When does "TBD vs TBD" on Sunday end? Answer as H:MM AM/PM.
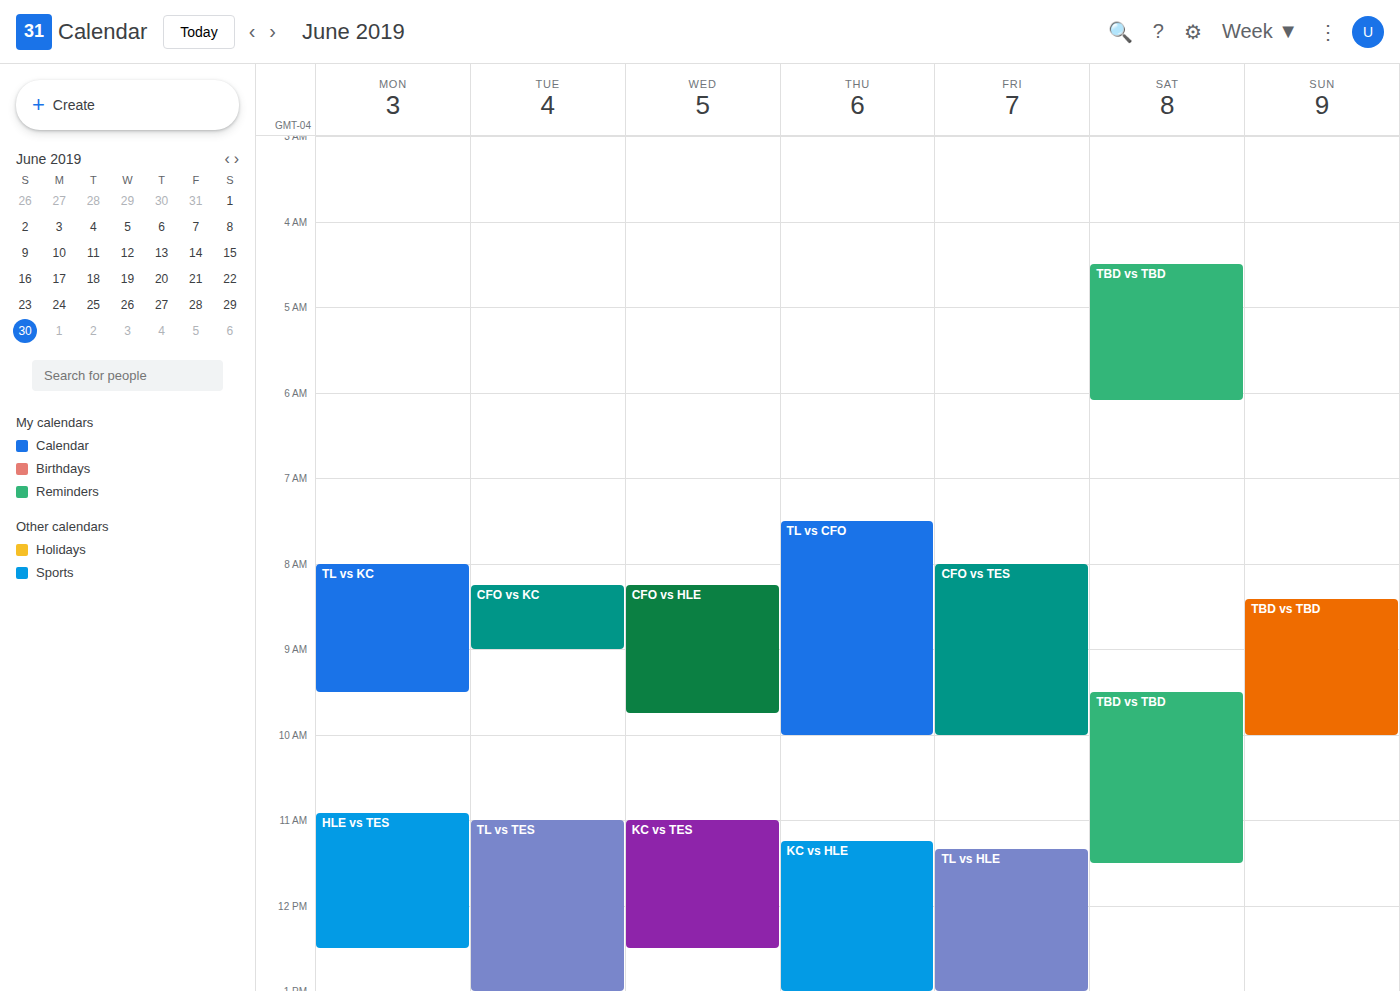
10:00 AM